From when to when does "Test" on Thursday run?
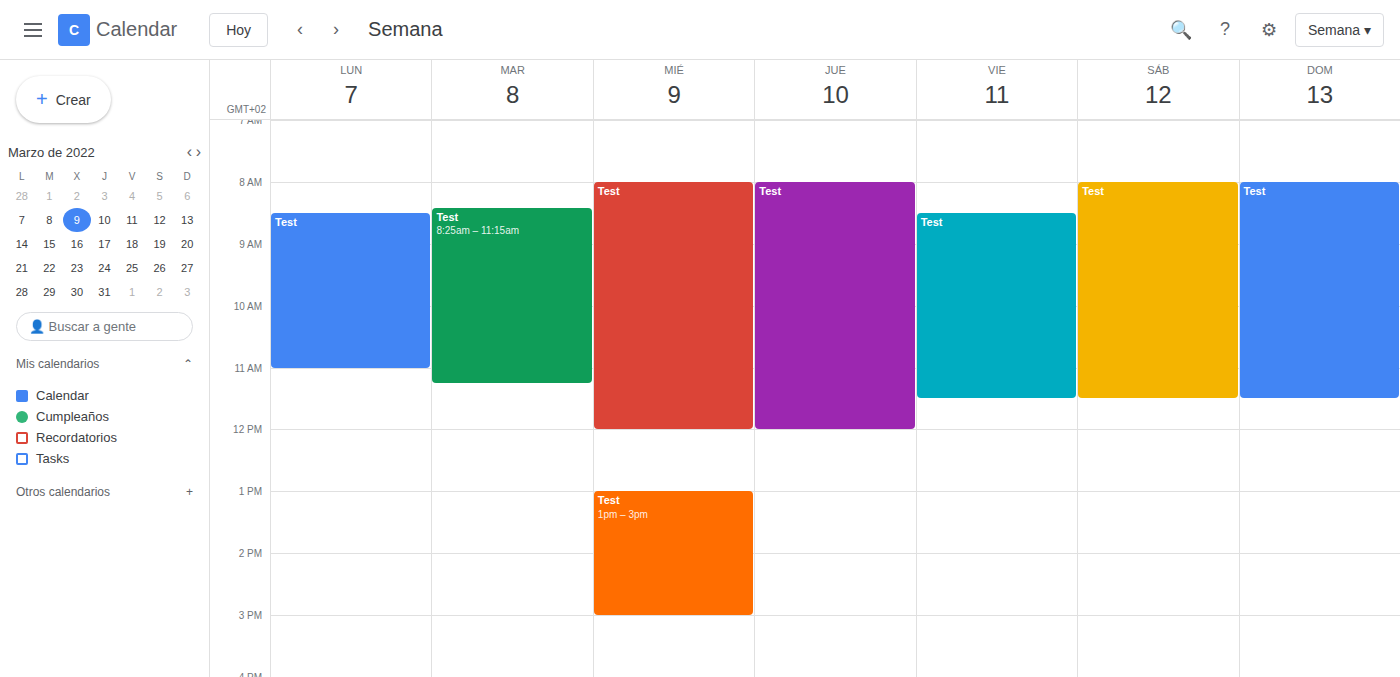
08:00 to 12:00